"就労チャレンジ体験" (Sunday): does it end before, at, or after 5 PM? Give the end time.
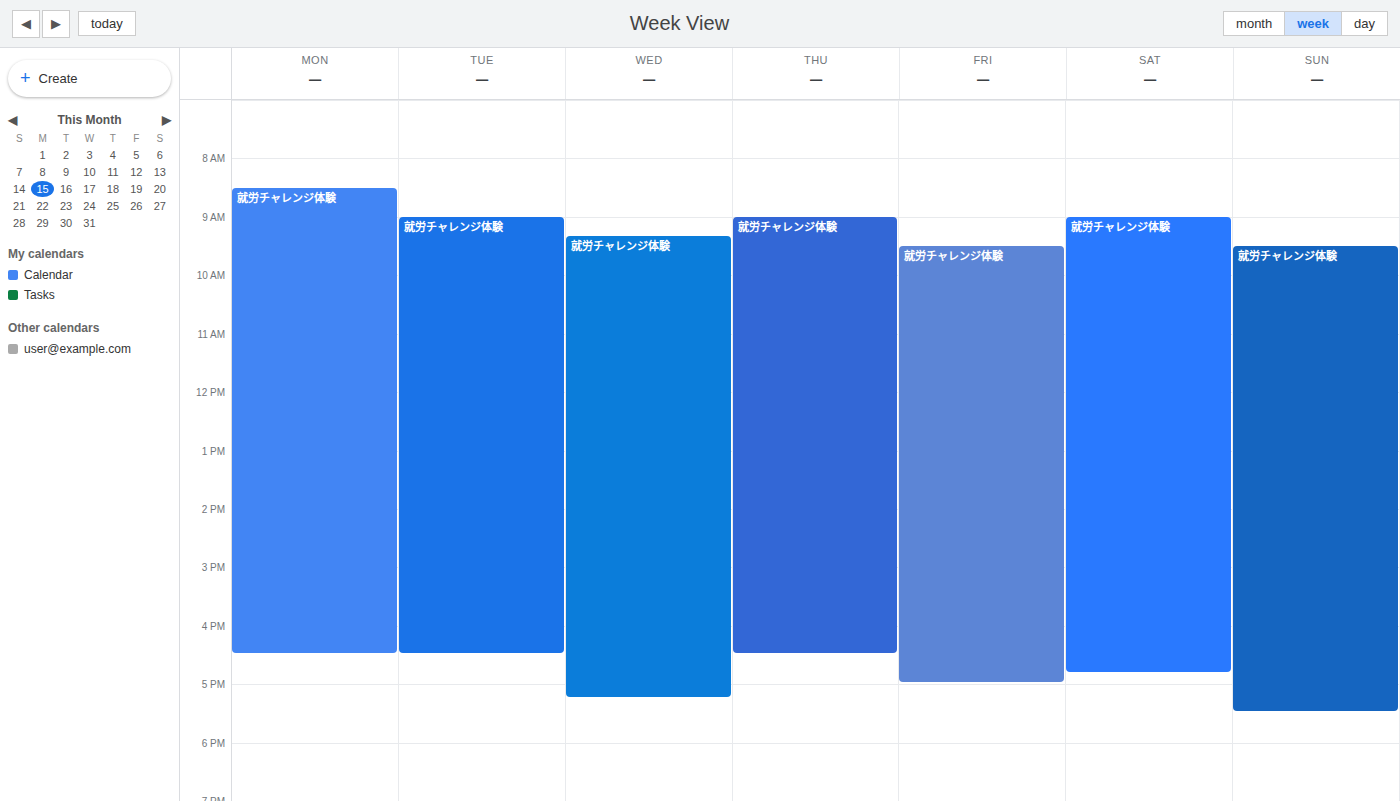
5:30 PM -- after 5 PM, 30 minutes below the 5 PM line.